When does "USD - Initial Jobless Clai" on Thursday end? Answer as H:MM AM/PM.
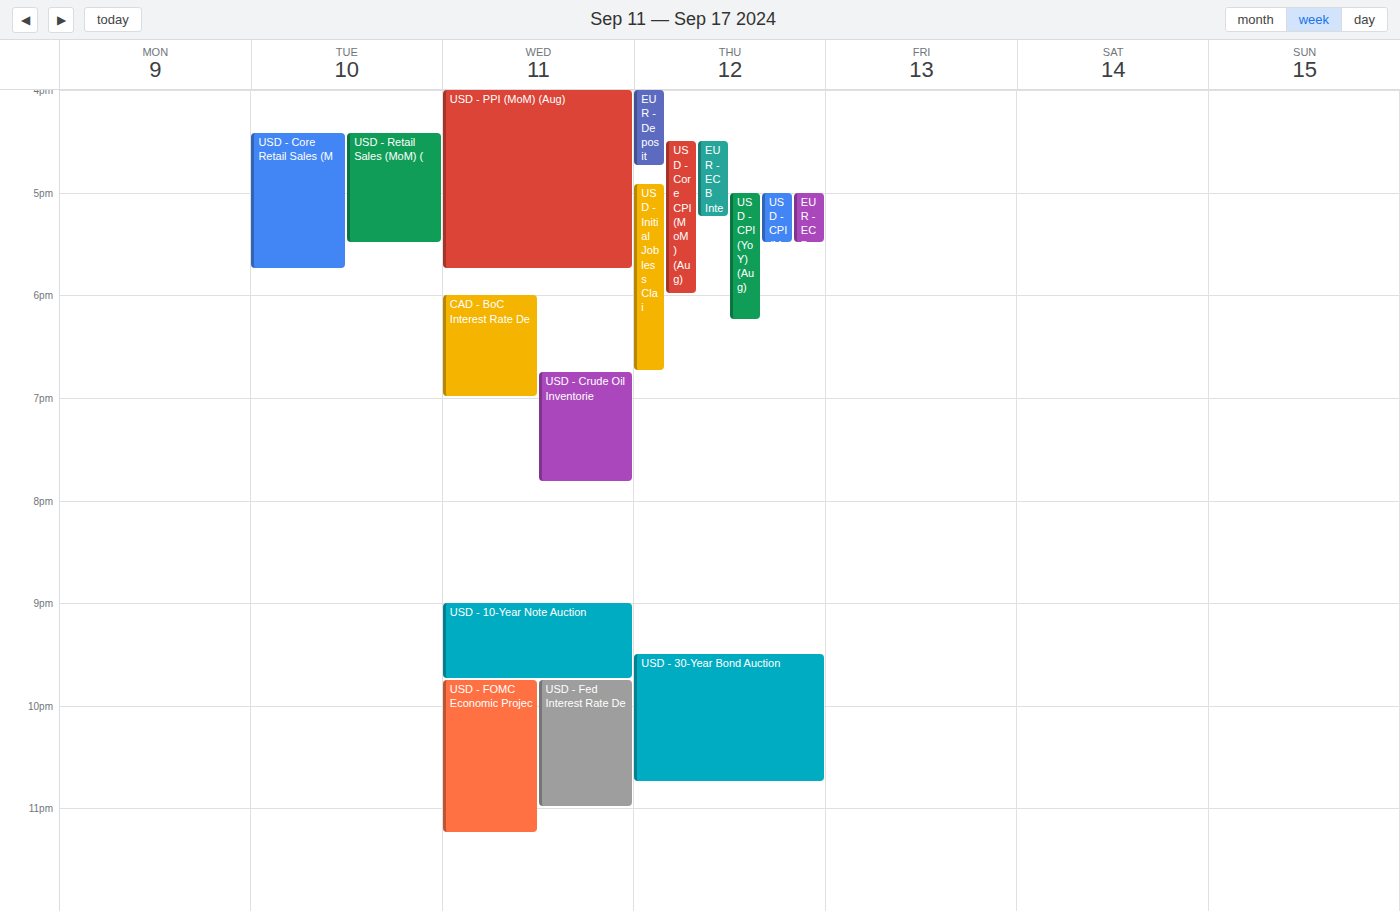
6:45 PM